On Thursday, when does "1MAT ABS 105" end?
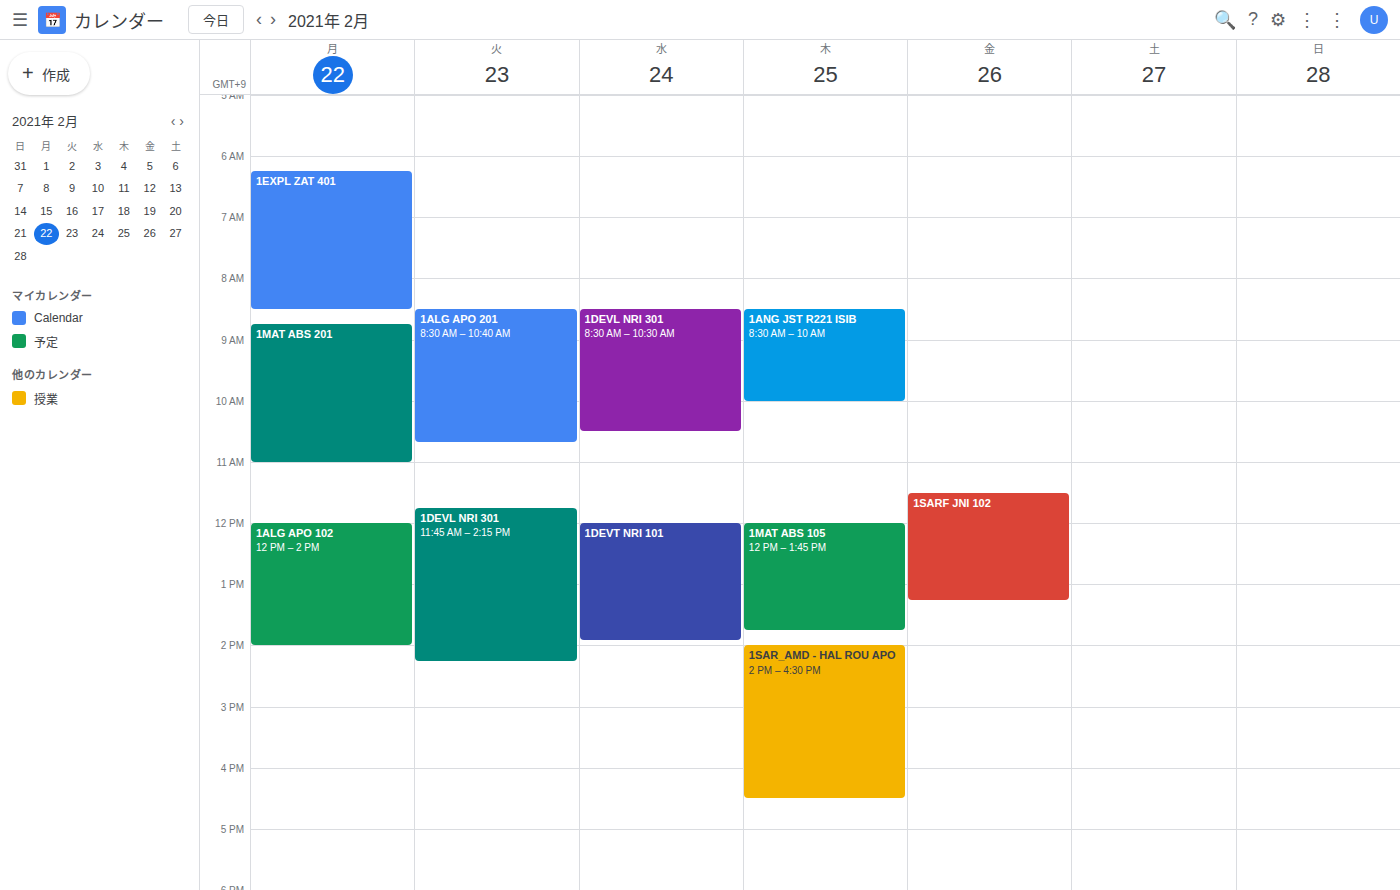
1:45 PM